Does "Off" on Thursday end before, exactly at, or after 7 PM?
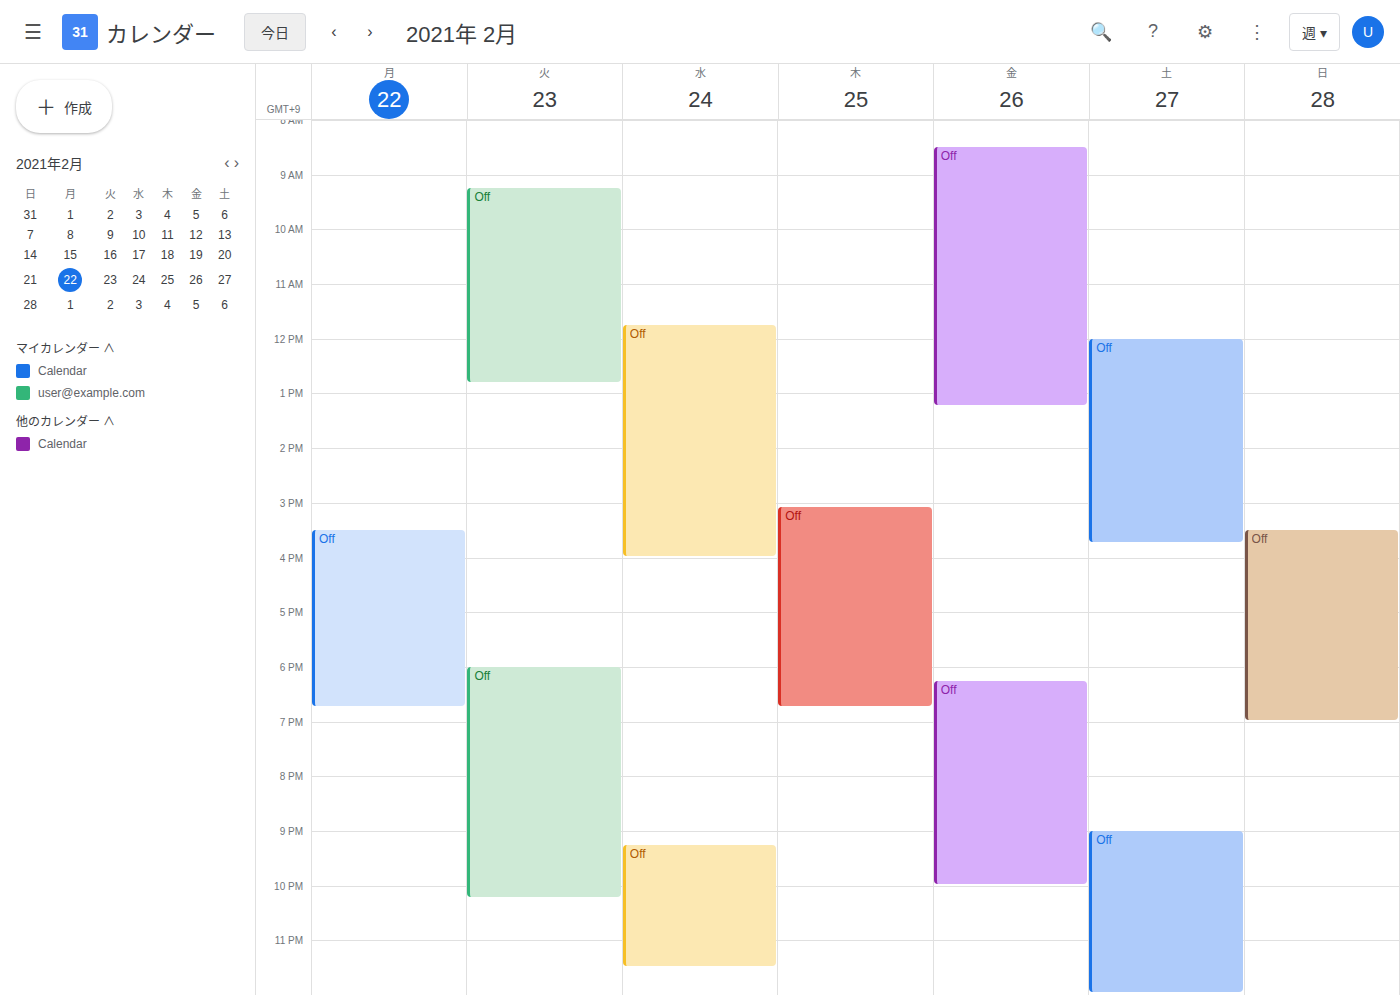
6:45 PM -- before 7 PM, 15 minutes above the 7 PM line.